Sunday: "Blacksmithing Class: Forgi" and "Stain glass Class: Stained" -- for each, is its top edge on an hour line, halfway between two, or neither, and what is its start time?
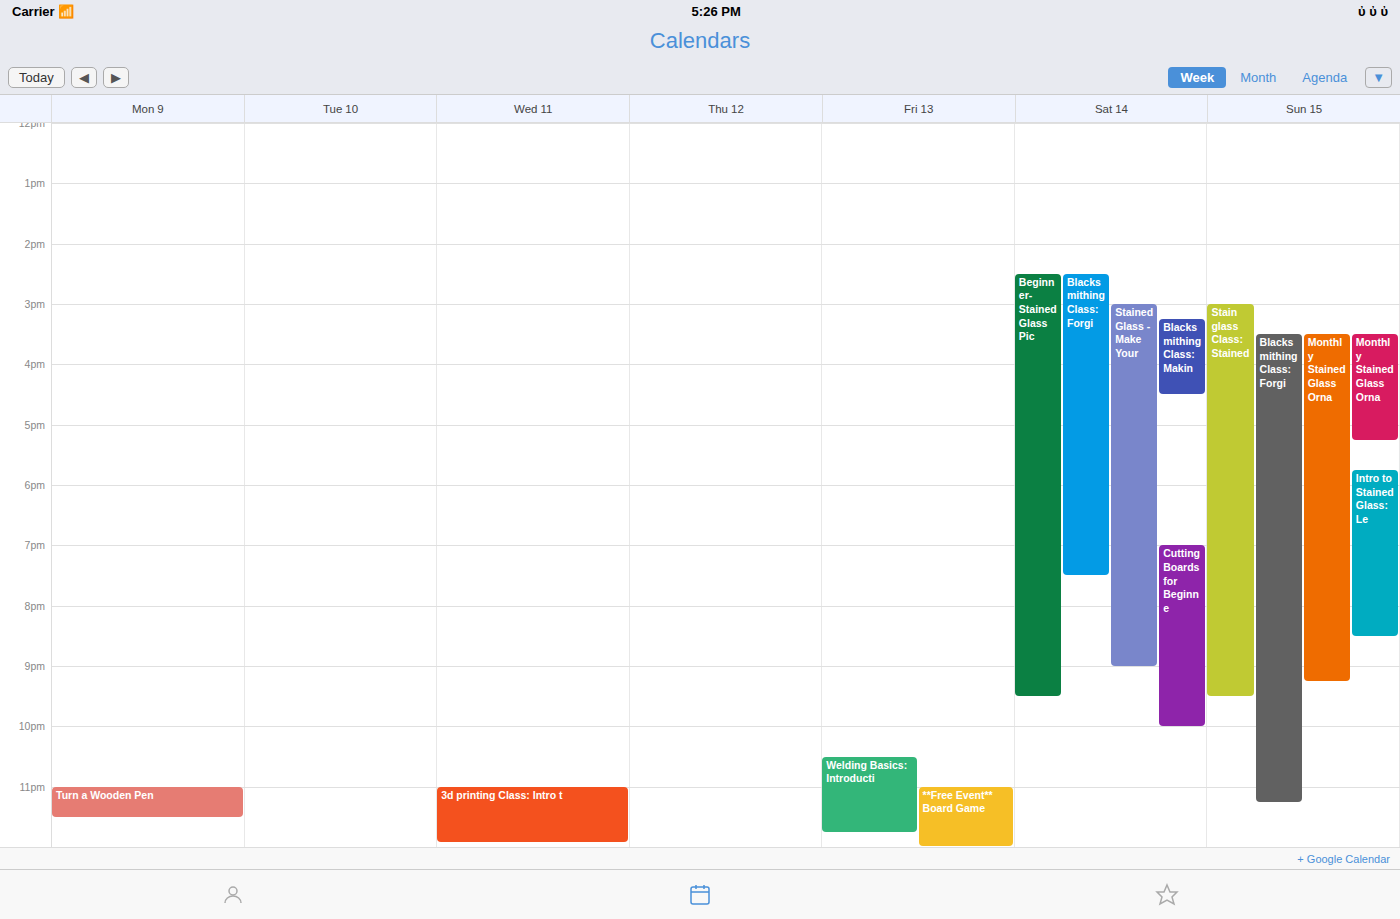
"Blacksmithing Class: Forgi": 15:30, halfway between the 15:00 and 16:00 lines. "Stain glass Class: Stained": 15:00, exactly on the 15:00 line.